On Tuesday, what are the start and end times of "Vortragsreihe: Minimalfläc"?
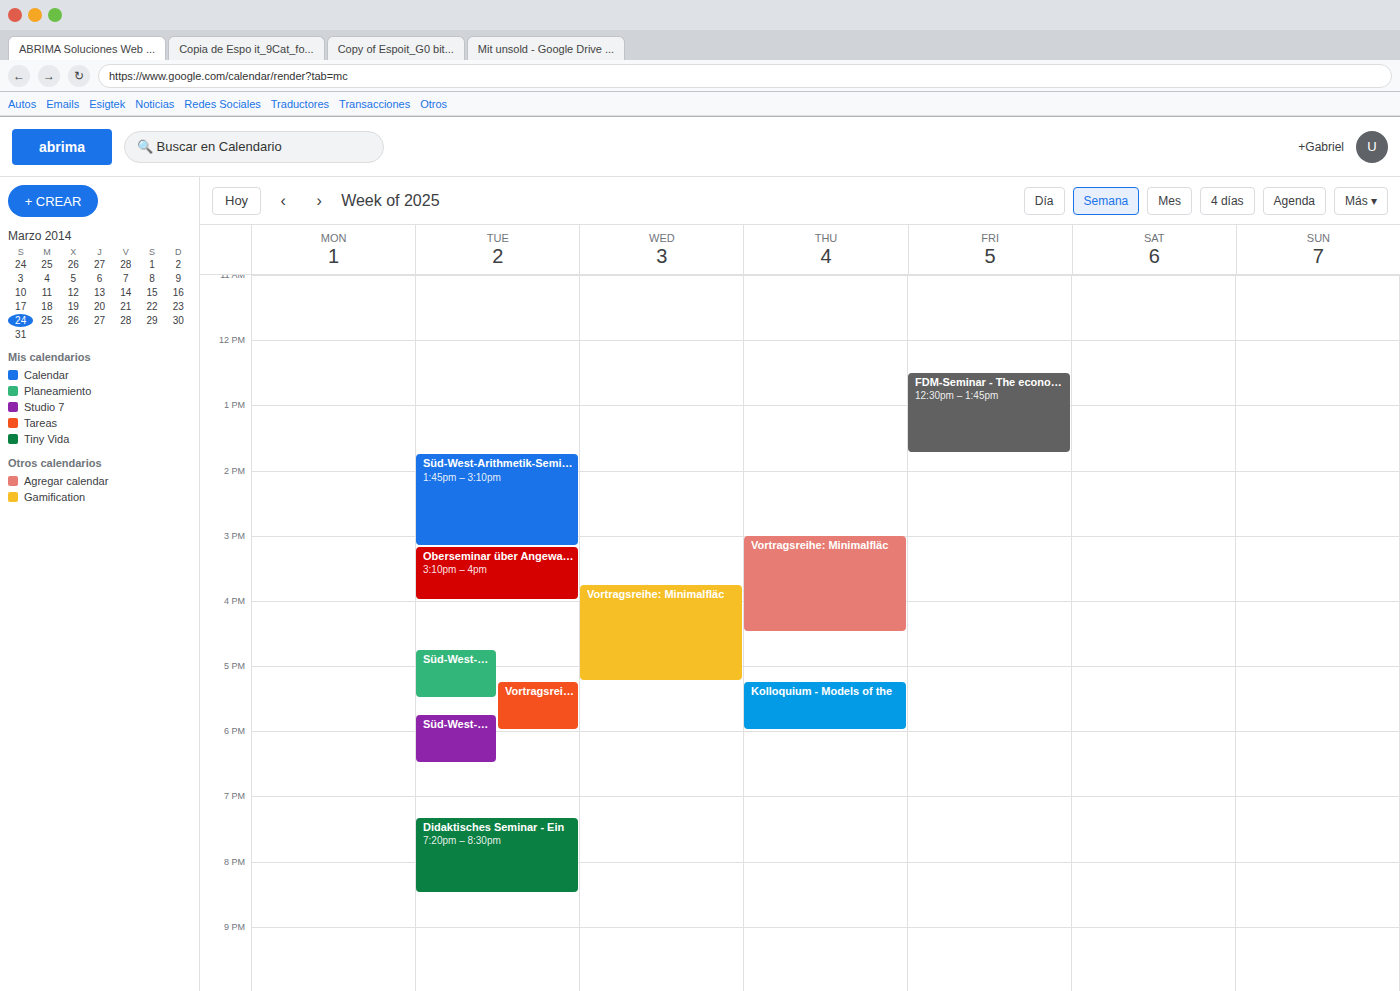
5:15 PM to 6:00 PM